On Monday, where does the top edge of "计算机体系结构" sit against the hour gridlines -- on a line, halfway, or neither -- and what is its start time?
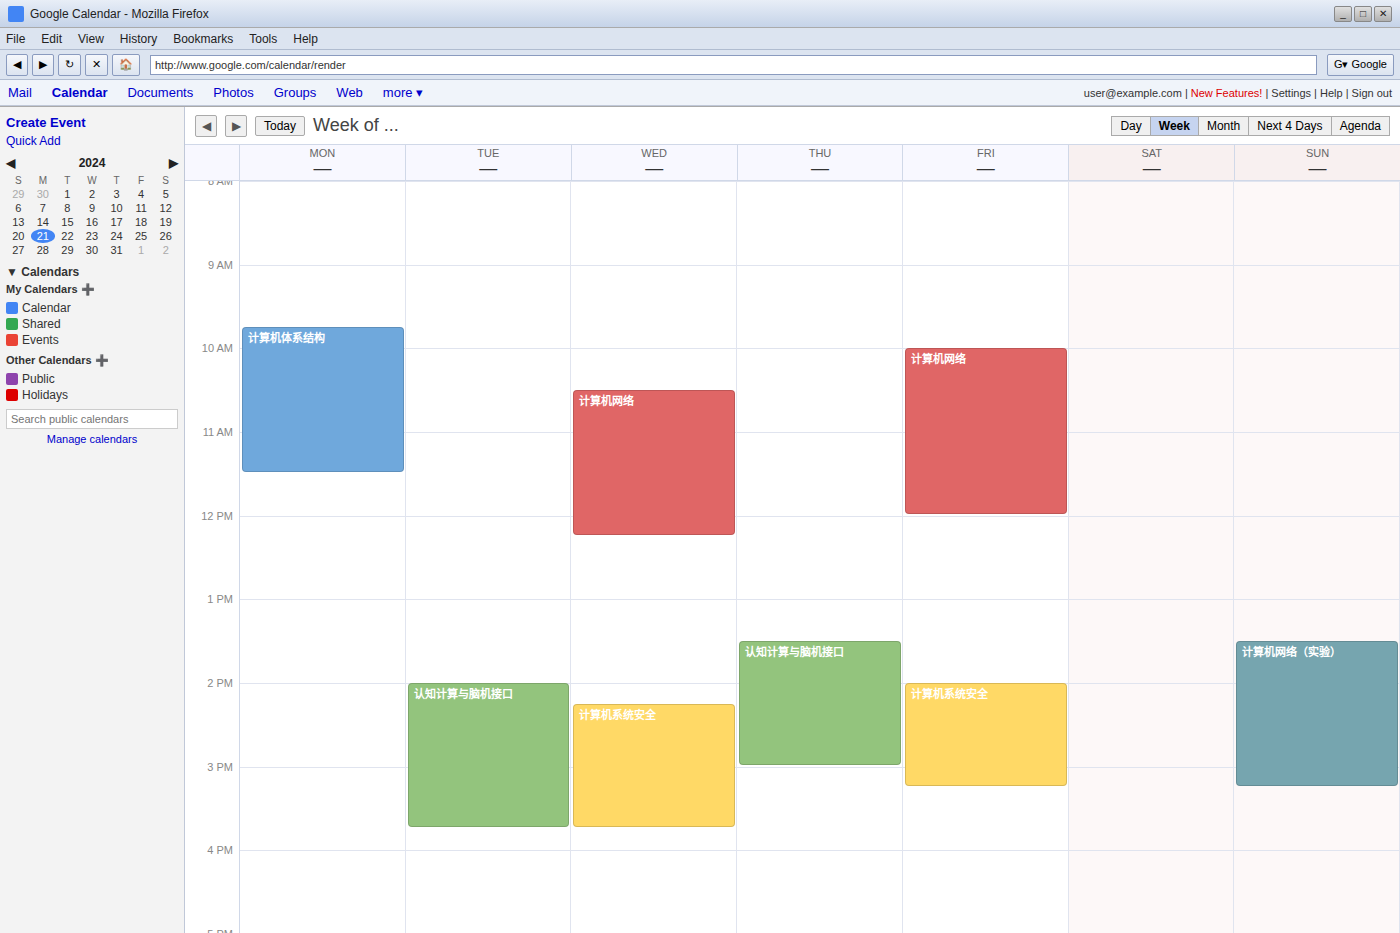
09:45 -- neither: three quarters of the way from the 09:00 line to the 10:00 line.